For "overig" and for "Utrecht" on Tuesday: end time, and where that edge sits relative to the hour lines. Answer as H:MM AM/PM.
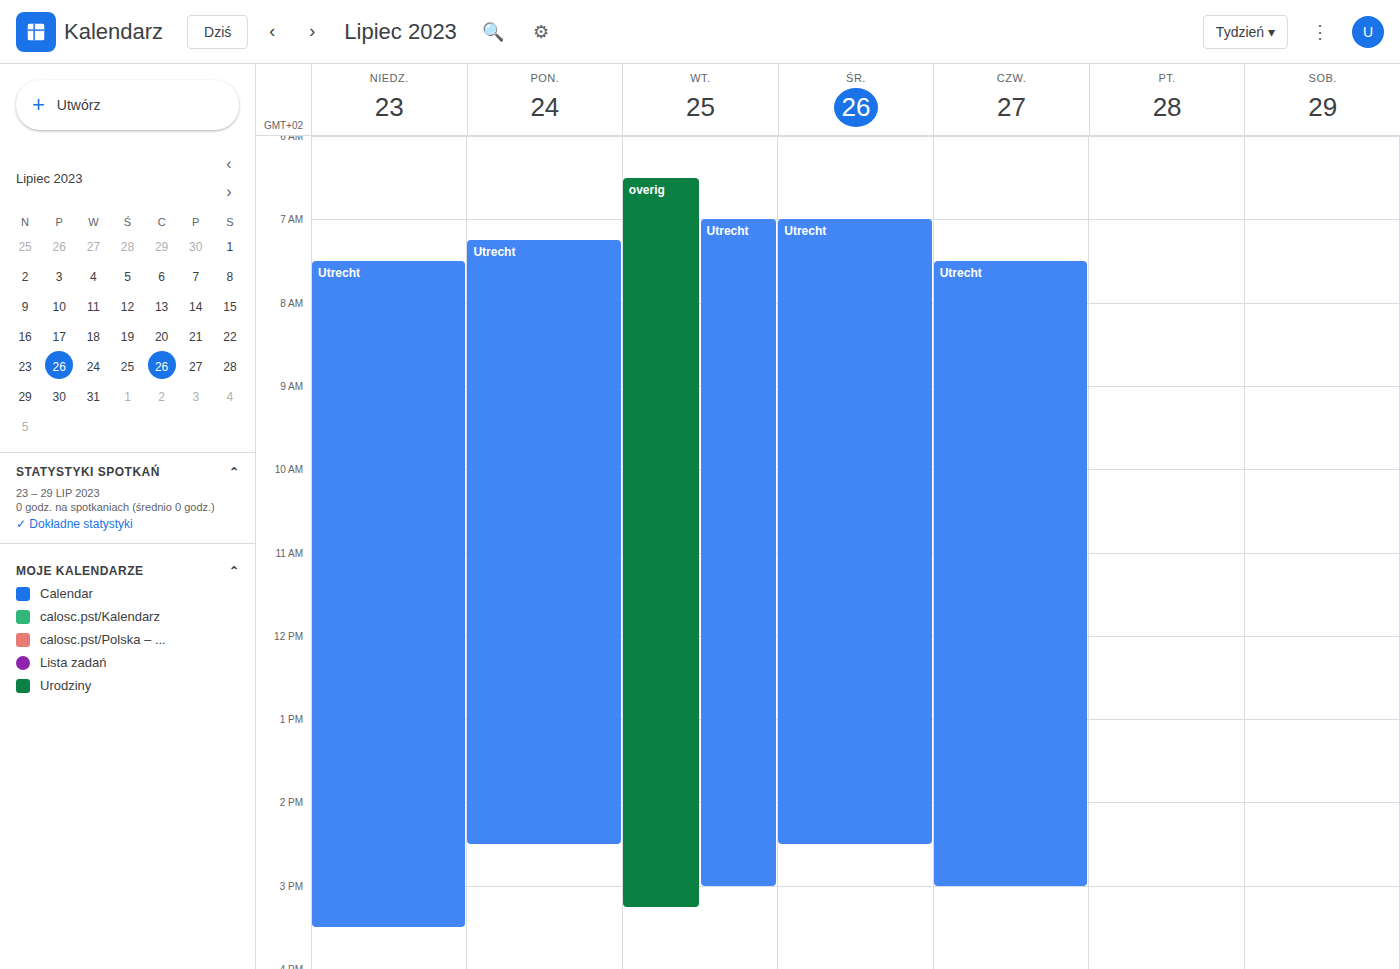
"overig": 3:15 PM, neither: a quarter of the way from the 3 PM line to the 4 PM line. "Utrecht": 3:00 PM, exactly on the 3 PM line.